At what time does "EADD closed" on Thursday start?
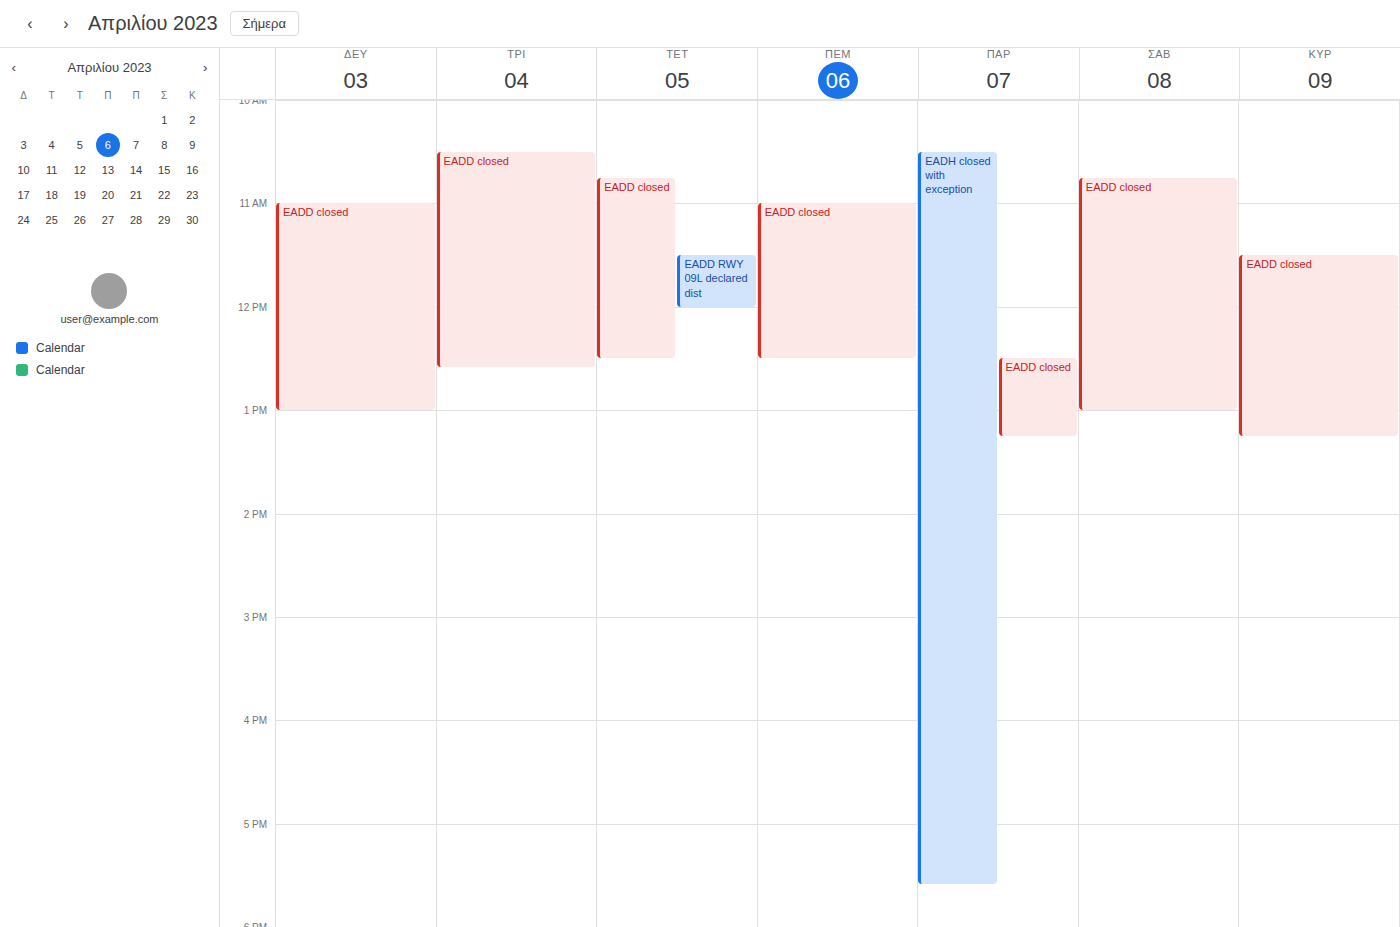
11:00 AM